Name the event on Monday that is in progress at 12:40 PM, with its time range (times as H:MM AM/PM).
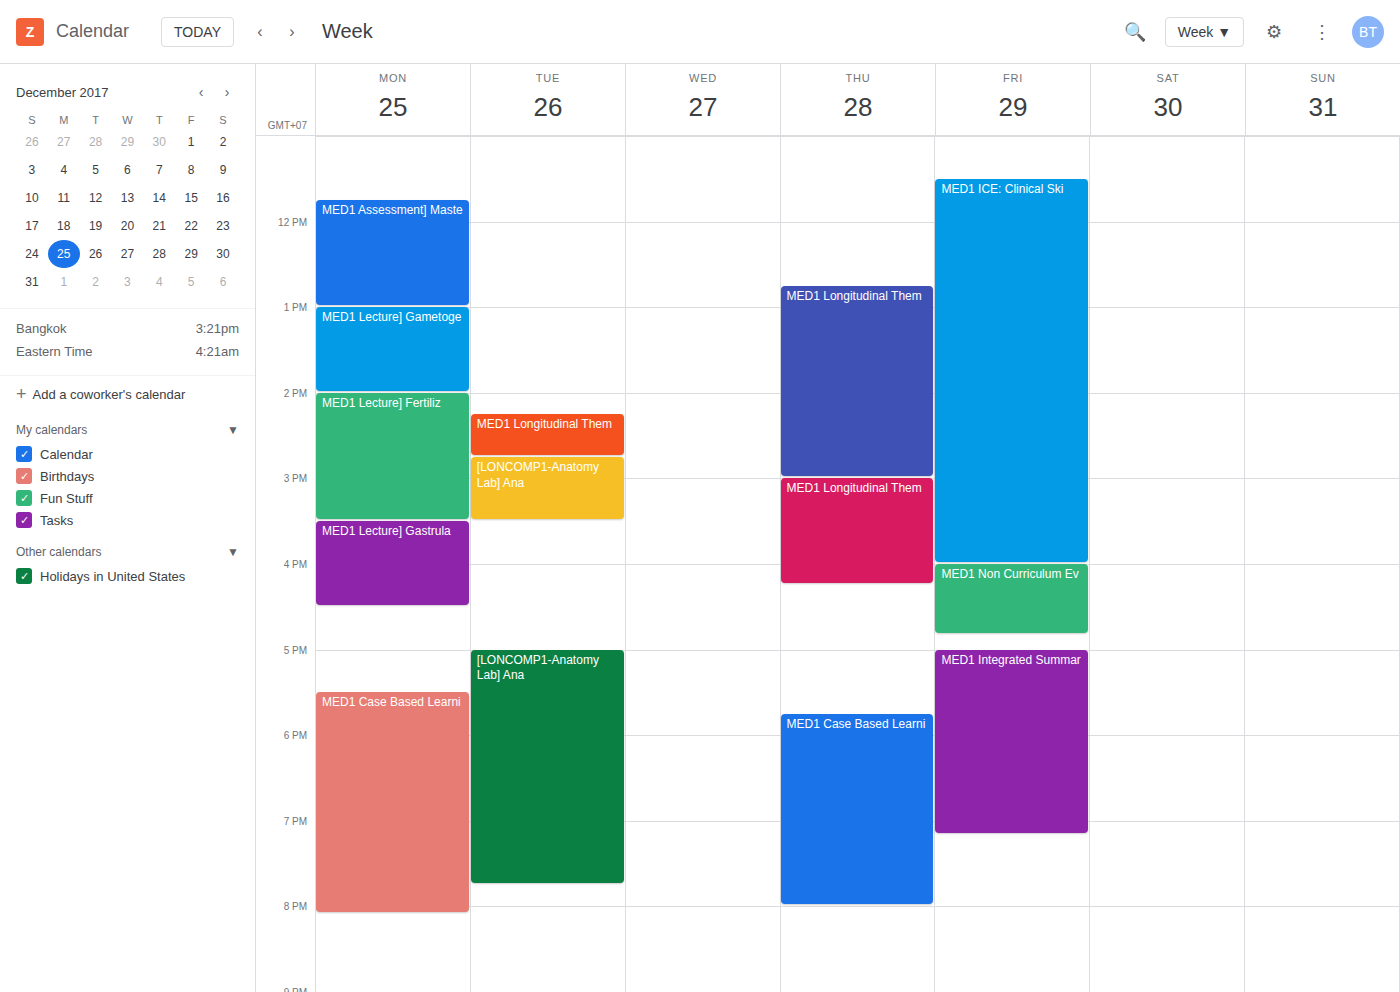
"MED1 Assessment] Maste", 11:45 AM to 1:00 PM